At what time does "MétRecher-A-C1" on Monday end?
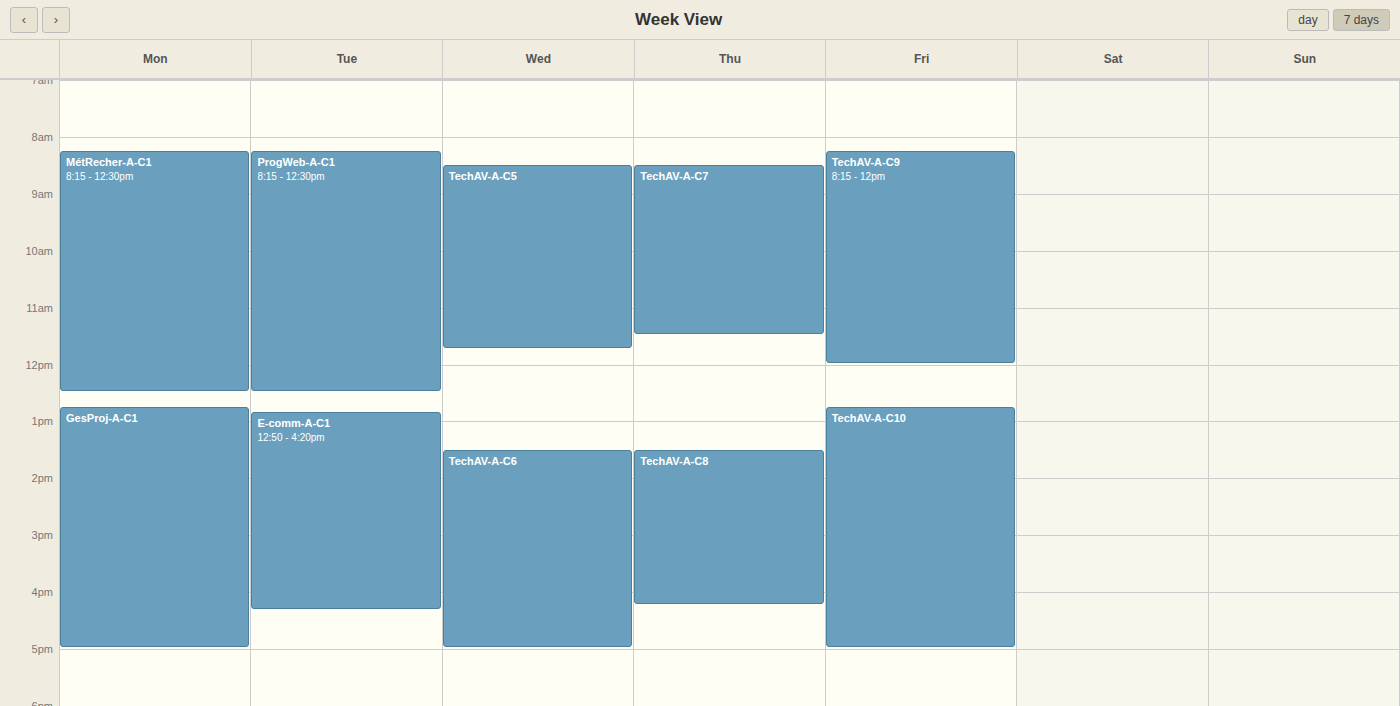
12:30